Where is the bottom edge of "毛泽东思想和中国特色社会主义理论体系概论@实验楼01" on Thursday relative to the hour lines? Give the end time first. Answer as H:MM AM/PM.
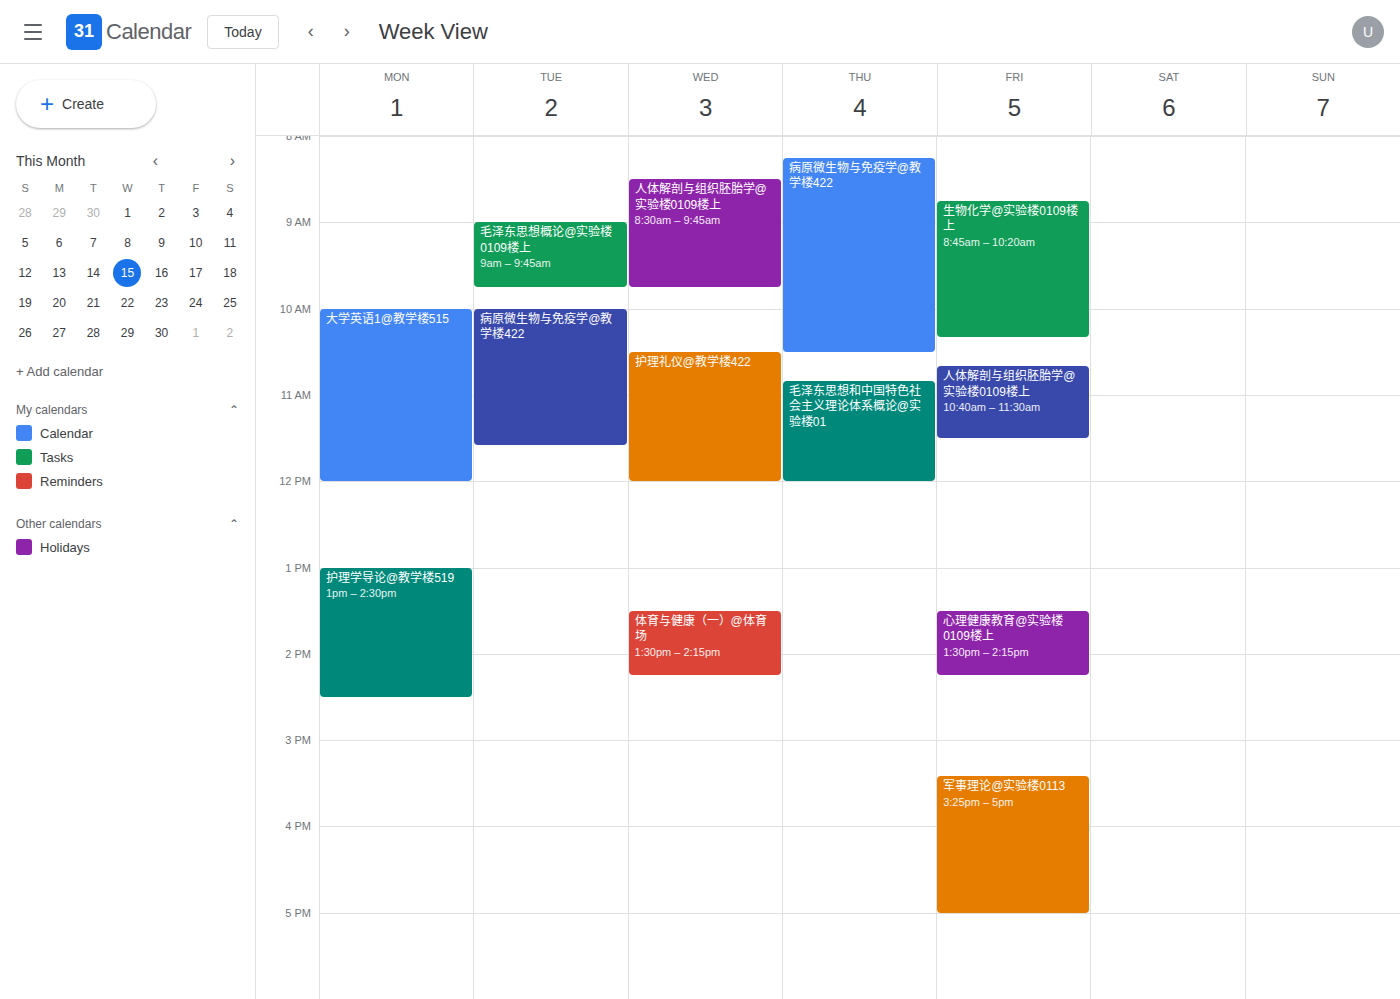
12:00 PM -- exactly on the 12 PM line.